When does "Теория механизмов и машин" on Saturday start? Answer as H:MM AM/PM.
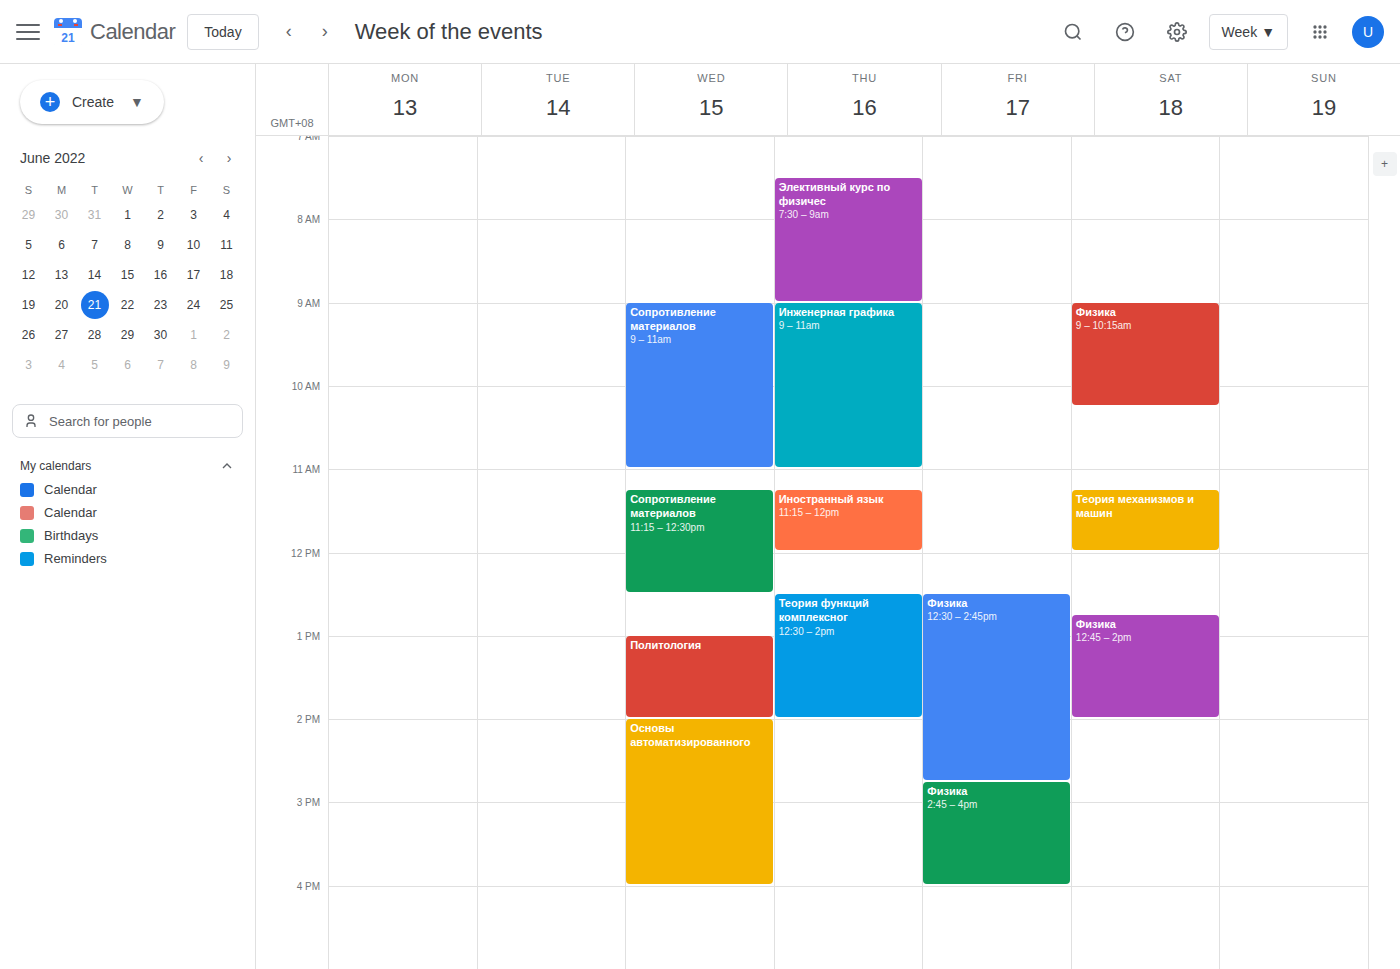
11:15 AM